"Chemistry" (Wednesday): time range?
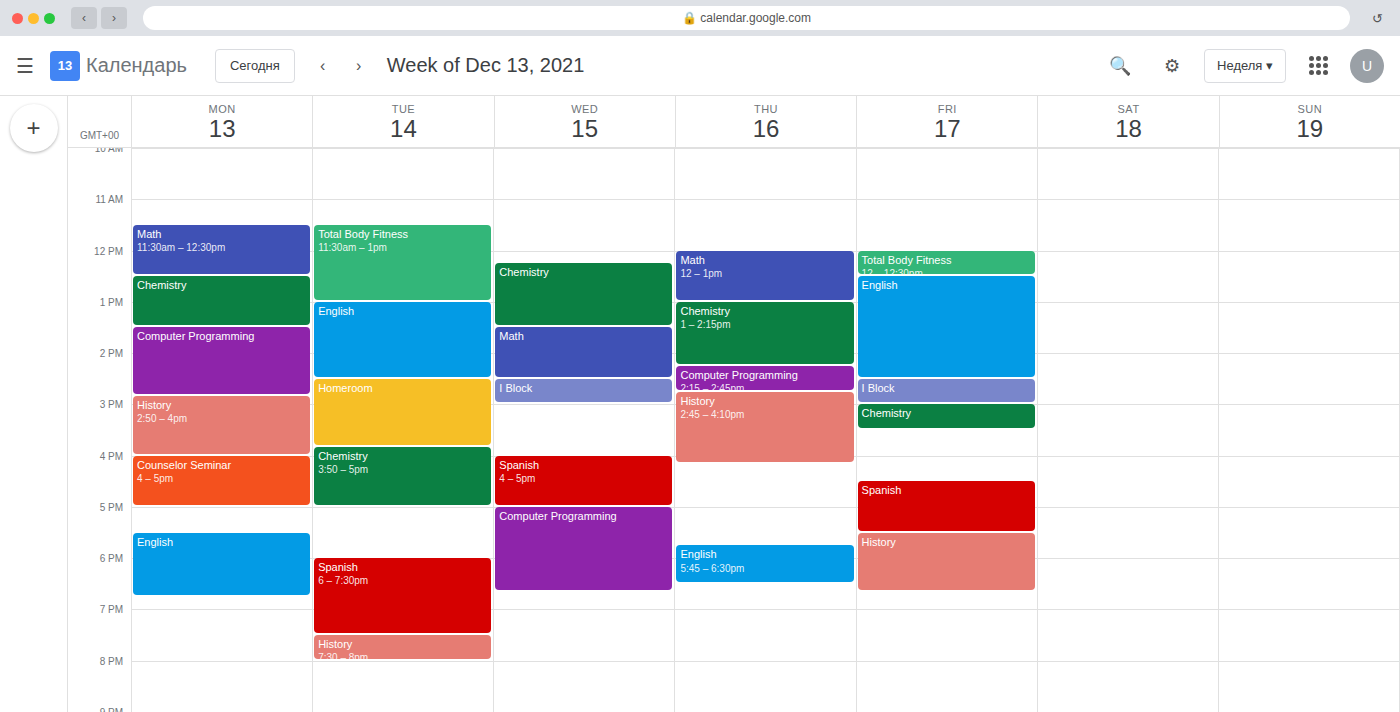
12:15 PM to 1:30 PM